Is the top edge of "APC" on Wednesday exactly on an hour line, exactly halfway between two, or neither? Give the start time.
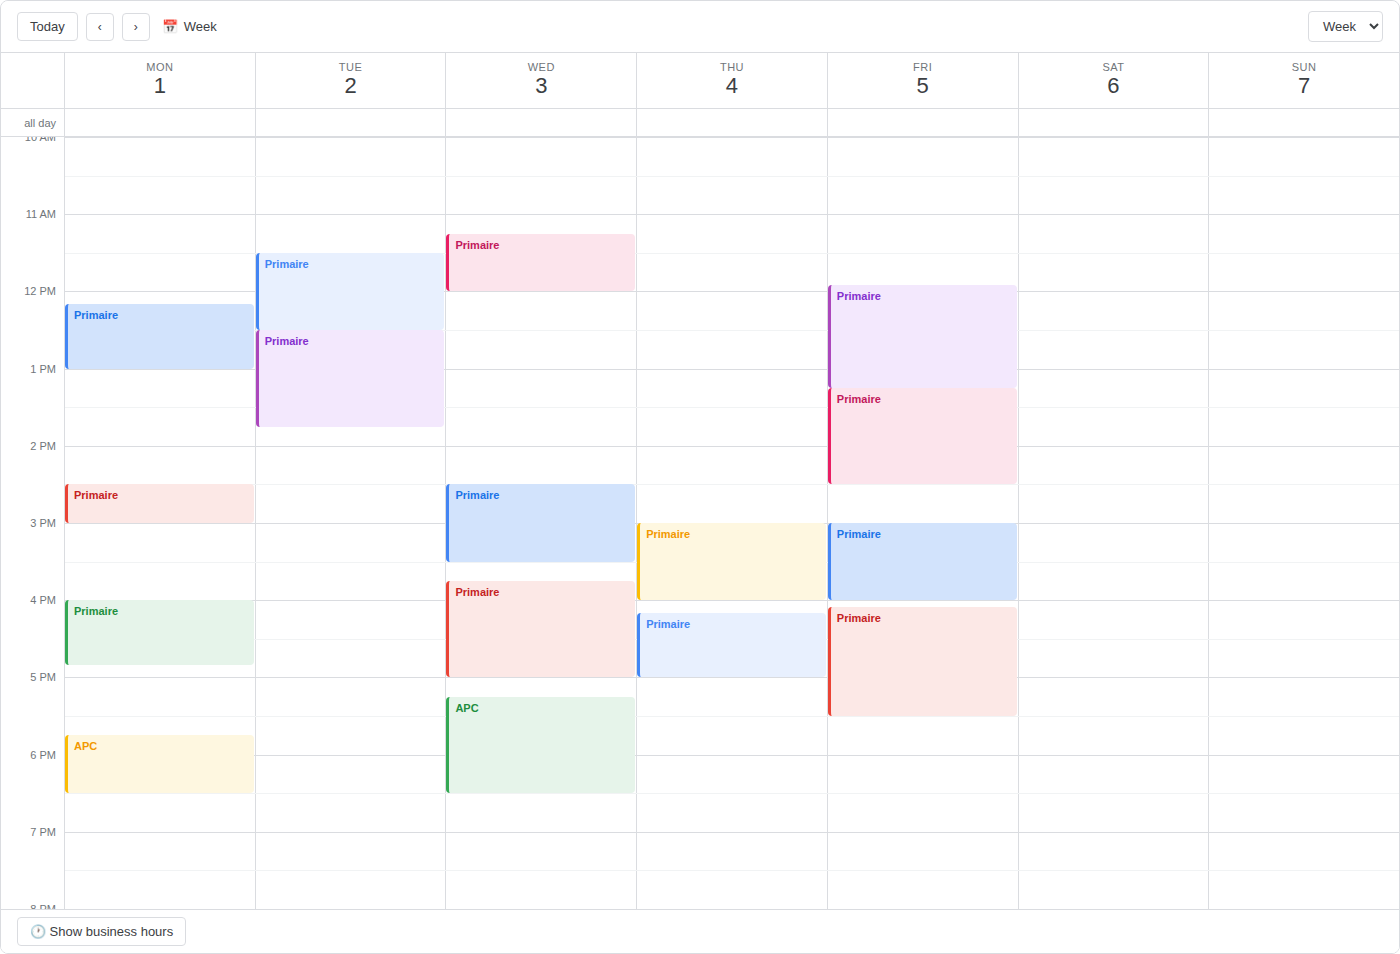
5:15 PM -- neither: a quarter of the way from the 5 PM line to the 6 PM line.